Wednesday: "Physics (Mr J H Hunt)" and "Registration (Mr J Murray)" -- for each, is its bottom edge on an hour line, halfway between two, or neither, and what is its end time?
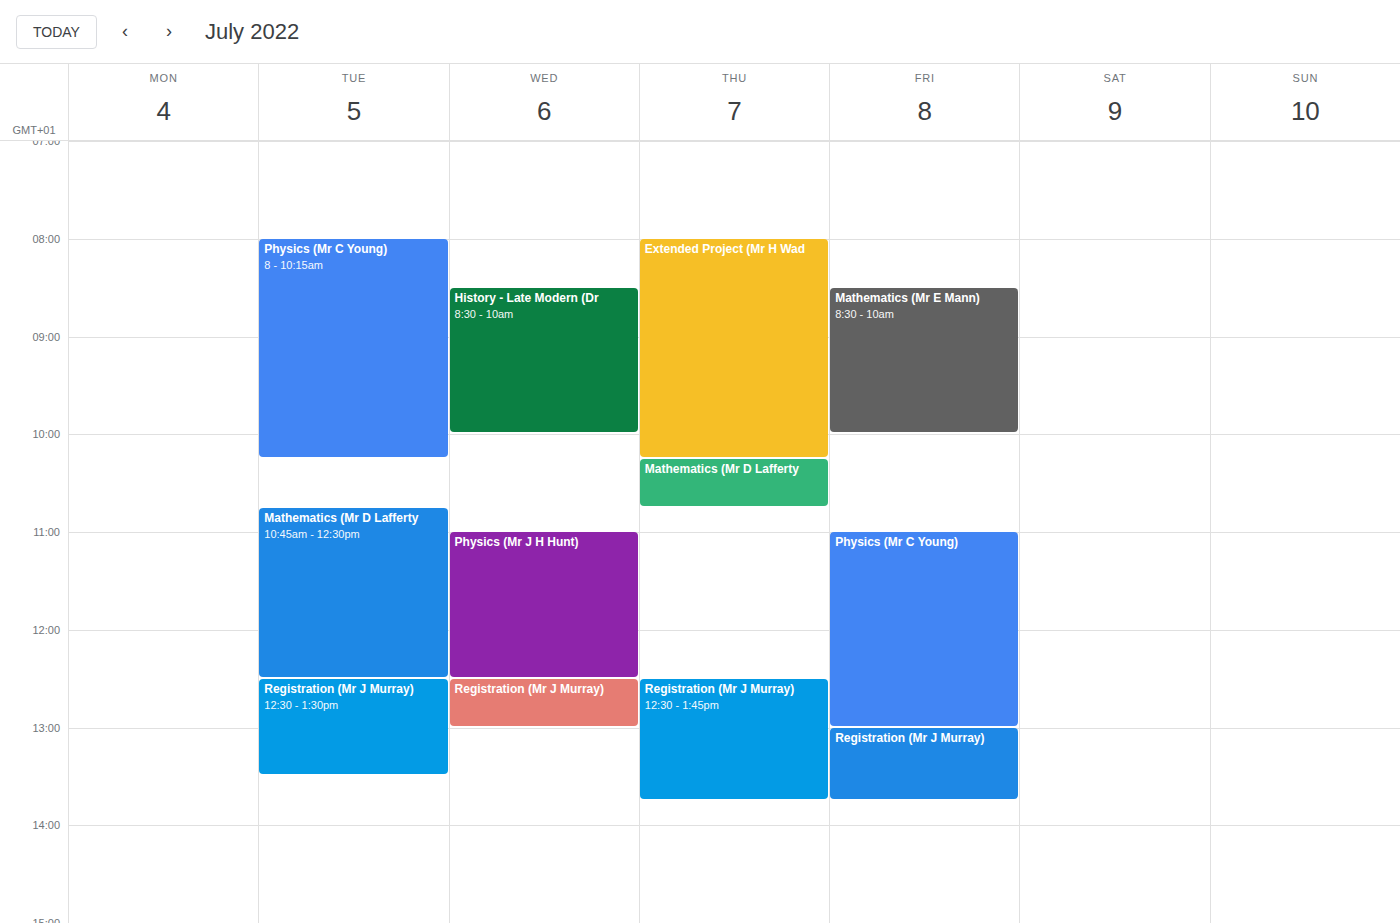
"Physics (Mr J H Hunt)": 12:30, halfway between the 12:00 and 13:00 lines. "Registration (Mr J Murray)": 13:00, exactly on the 13:00 line.